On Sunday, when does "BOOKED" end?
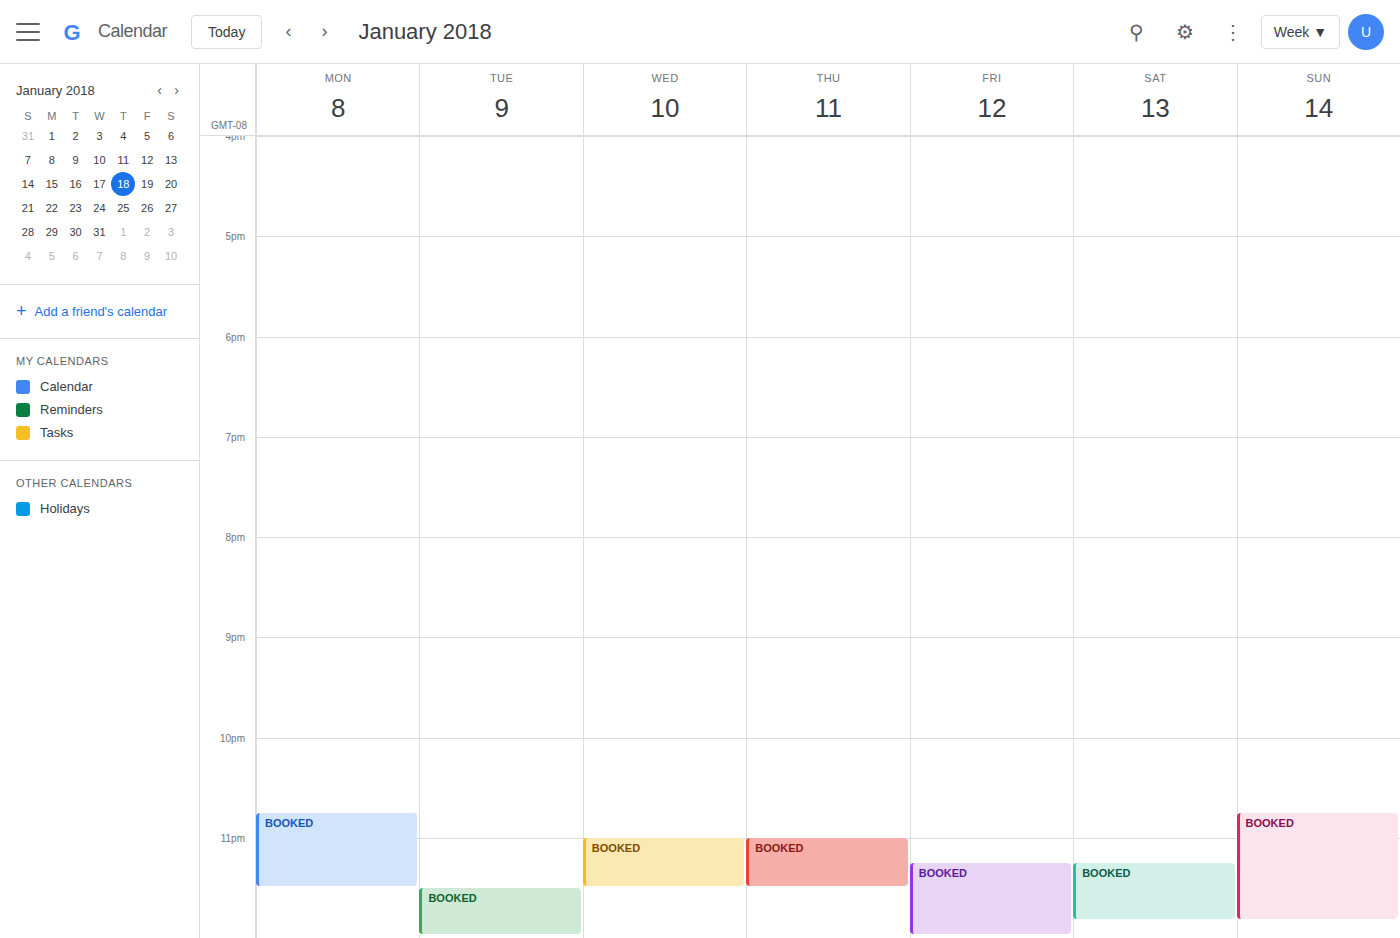
11:50 PM